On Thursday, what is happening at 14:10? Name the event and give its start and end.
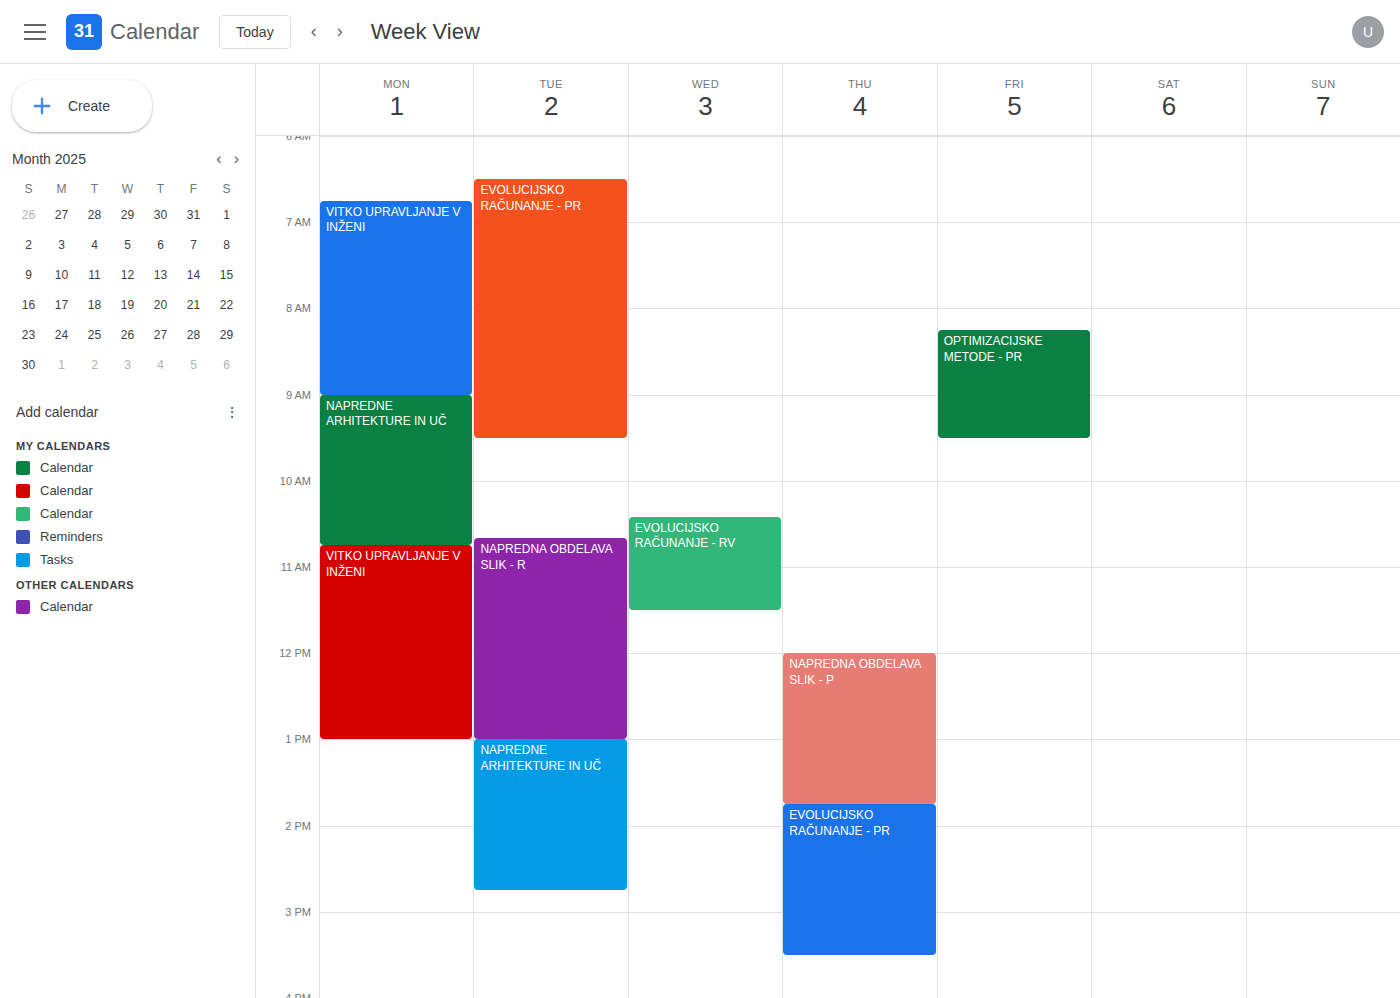
"EVOLUCIJSKO RAČUNANJE - PR", 13:45 to 15:30